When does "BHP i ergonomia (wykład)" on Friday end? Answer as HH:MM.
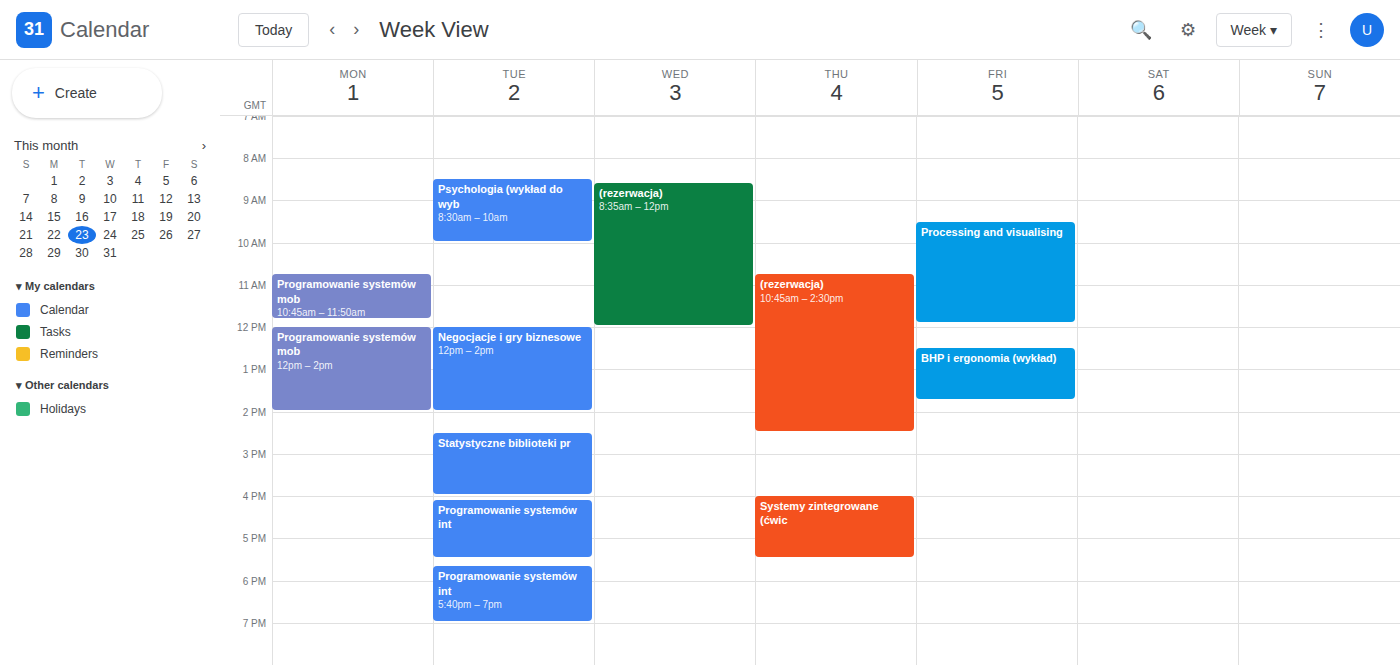
13:45